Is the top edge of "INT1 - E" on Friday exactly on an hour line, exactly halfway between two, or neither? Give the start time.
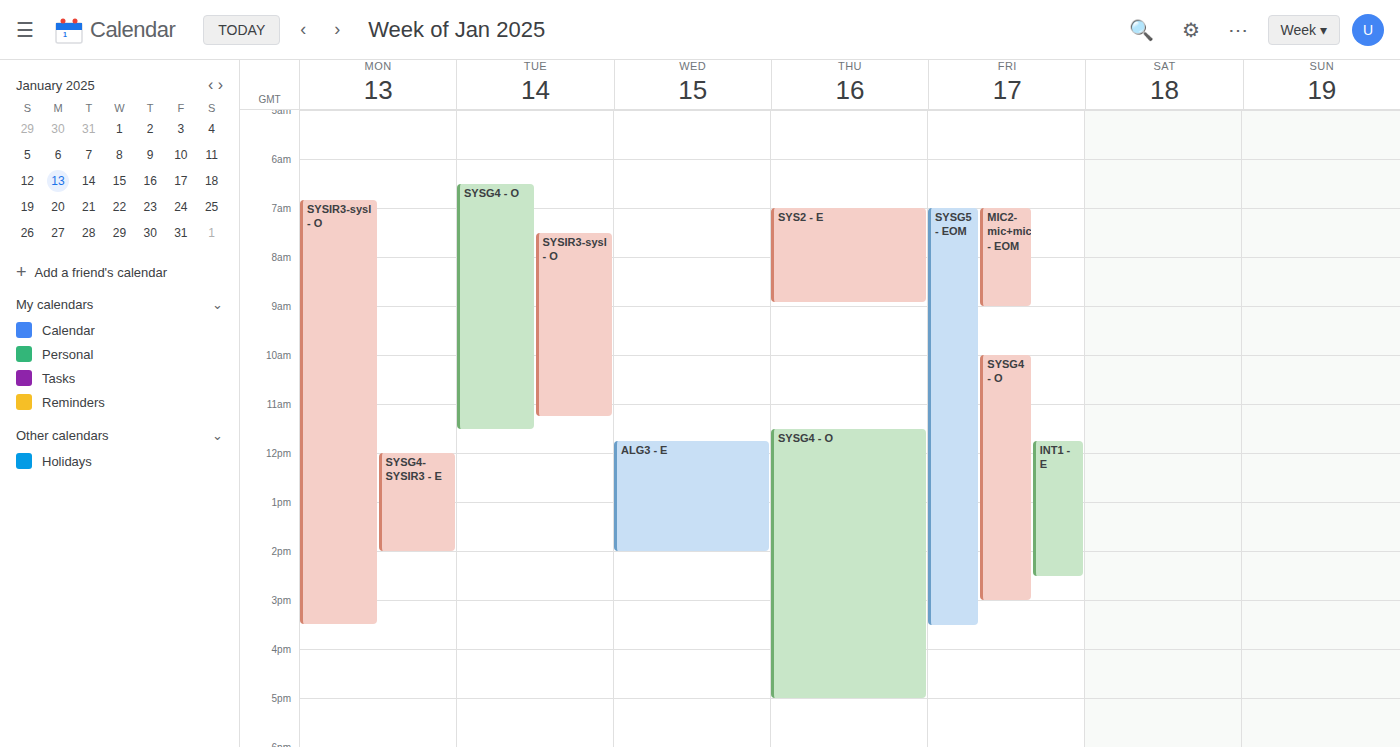
11:45 AM -- neither: three quarters of the way from the 11 AM line to the 12 PM line.